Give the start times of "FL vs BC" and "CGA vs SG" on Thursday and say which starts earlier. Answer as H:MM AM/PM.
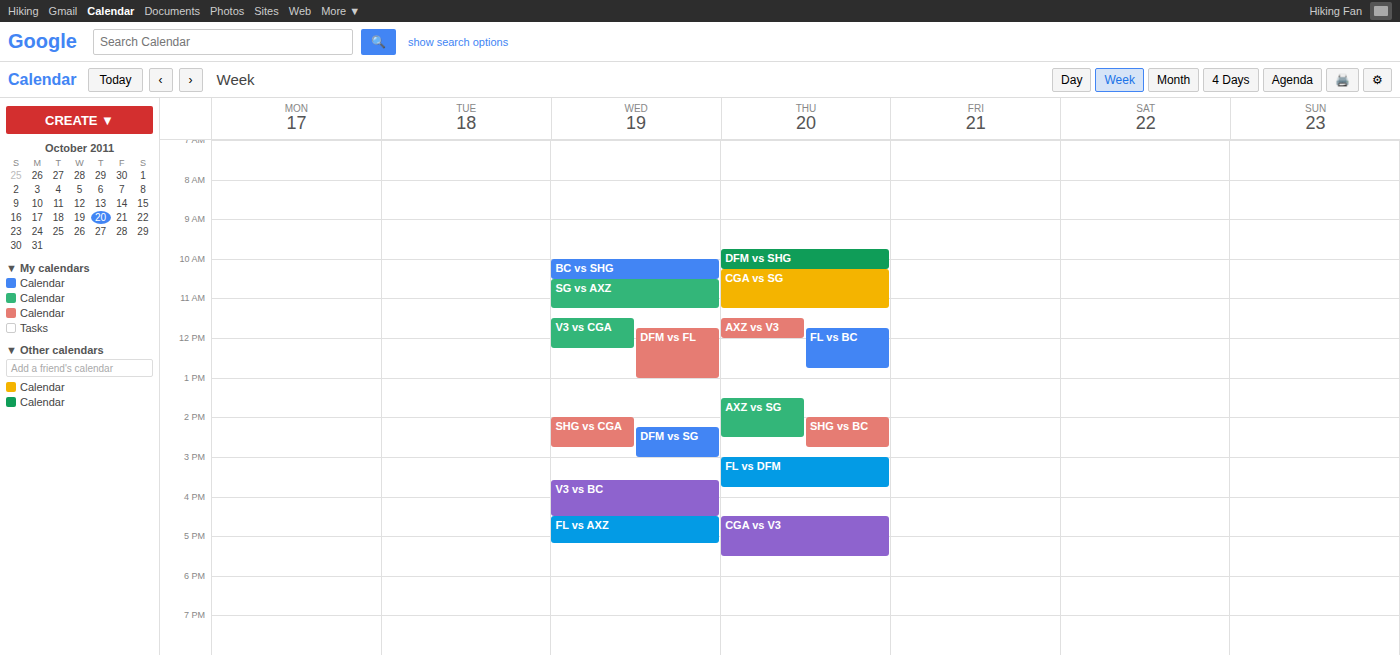
"CGA vs SG" 10:15 AM; "FL vs BC" 11:45 AM.